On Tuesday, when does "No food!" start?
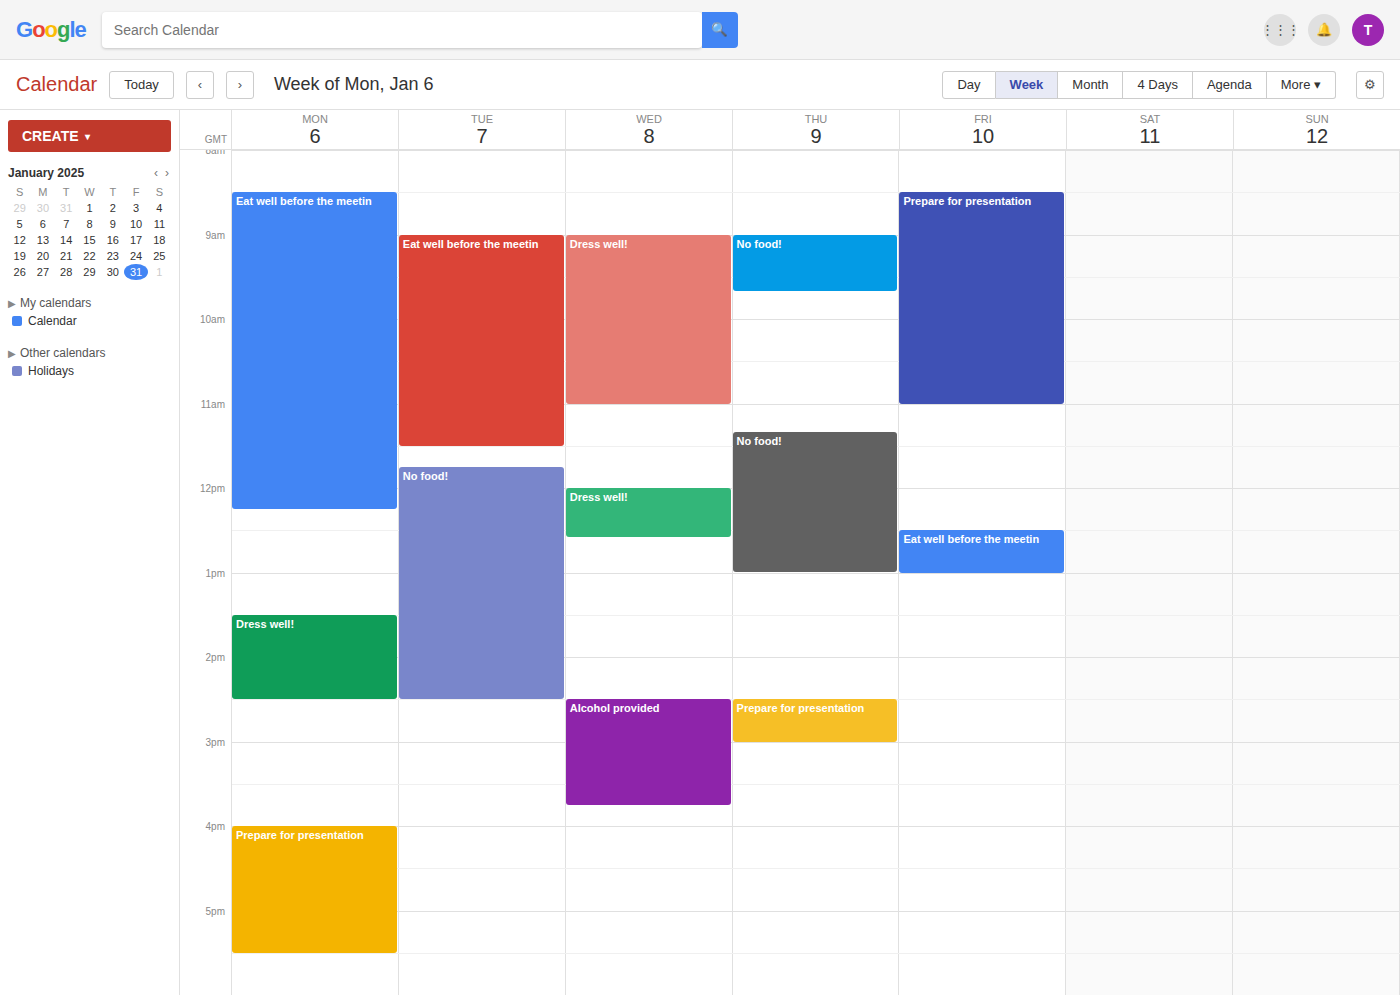
11:45 AM